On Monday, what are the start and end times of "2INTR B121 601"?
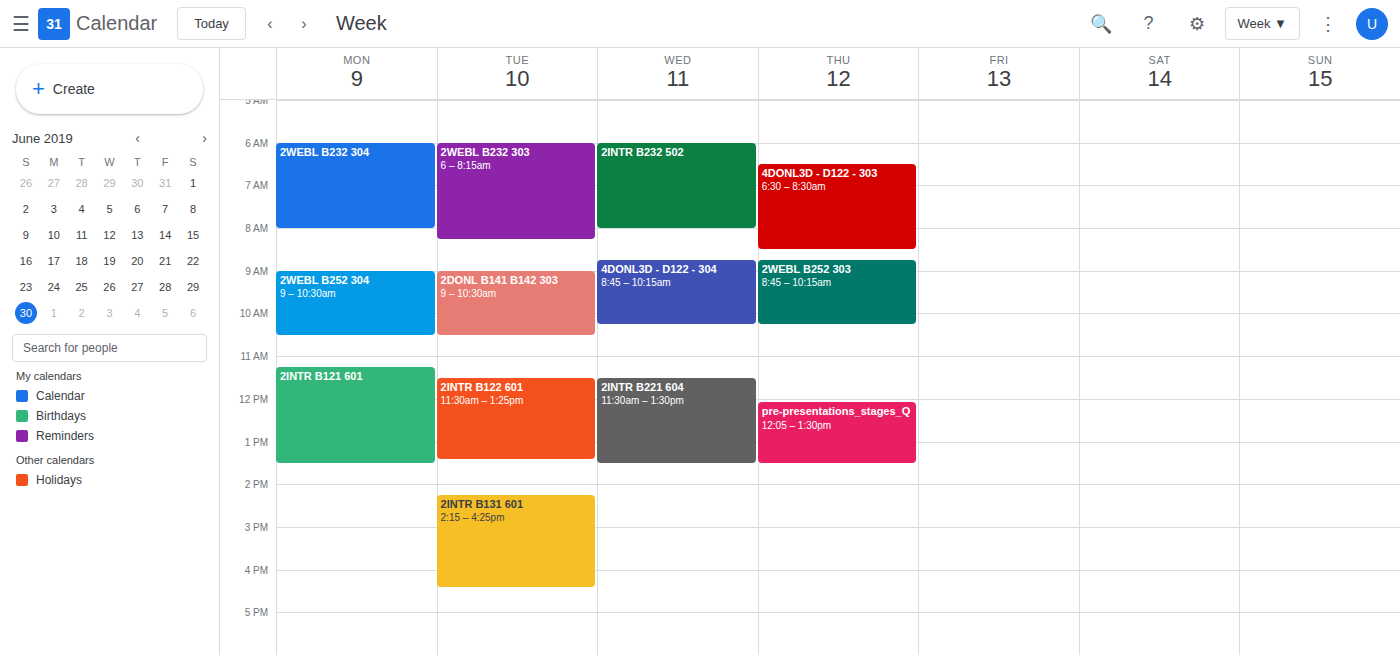
11:15 AM to 1:30 PM